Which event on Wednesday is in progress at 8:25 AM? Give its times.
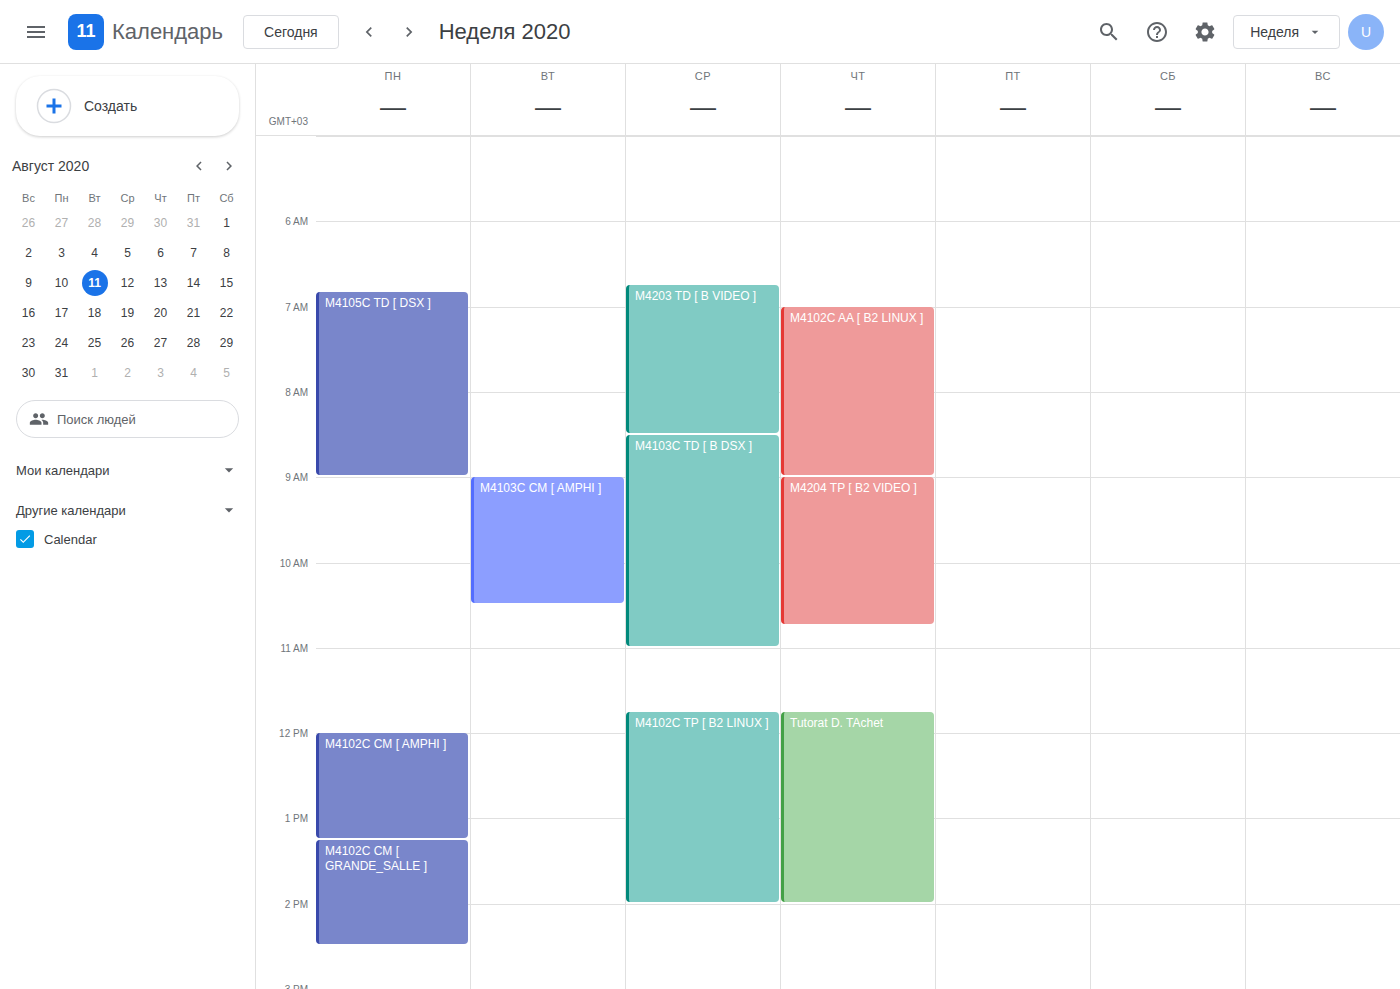
"M4203 TD [ B VIDEO ]", 6:45 AM to 8:30 AM